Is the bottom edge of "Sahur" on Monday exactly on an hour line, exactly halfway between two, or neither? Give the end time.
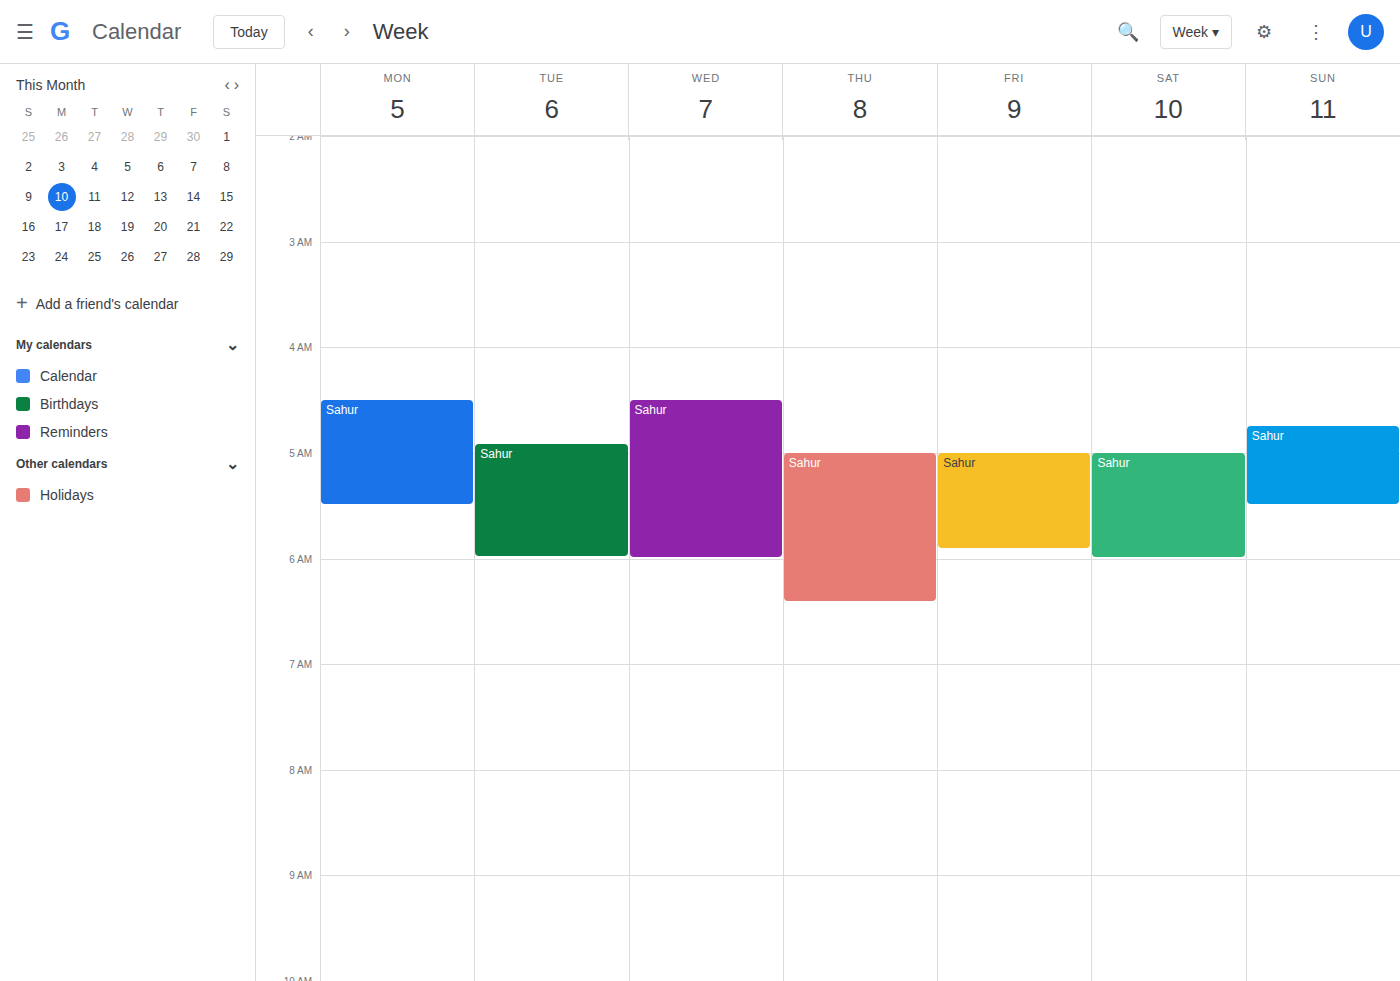
5:30 AM -- halfway between the 5 AM and 6 AM lines.